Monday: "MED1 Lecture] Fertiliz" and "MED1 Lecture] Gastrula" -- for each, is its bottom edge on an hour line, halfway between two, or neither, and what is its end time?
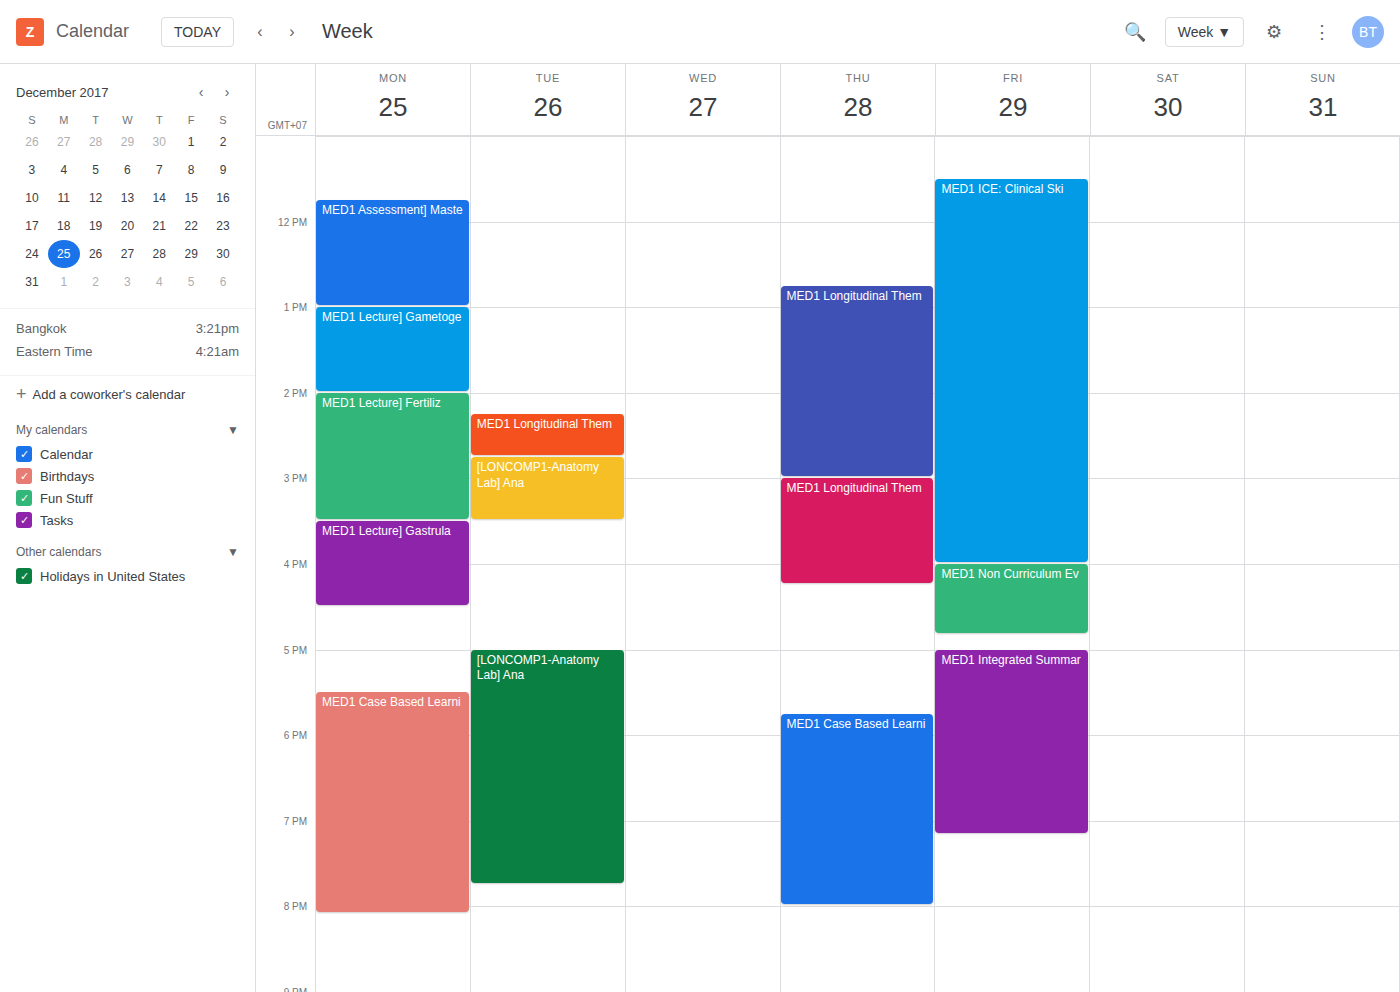
"MED1 Lecture] Fertiliz": 3:30 PM, halfway between the 3 PM and 4 PM lines. "MED1 Lecture] Gastrula": 4:30 PM, halfway between the 4 PM and 5 PM lines.